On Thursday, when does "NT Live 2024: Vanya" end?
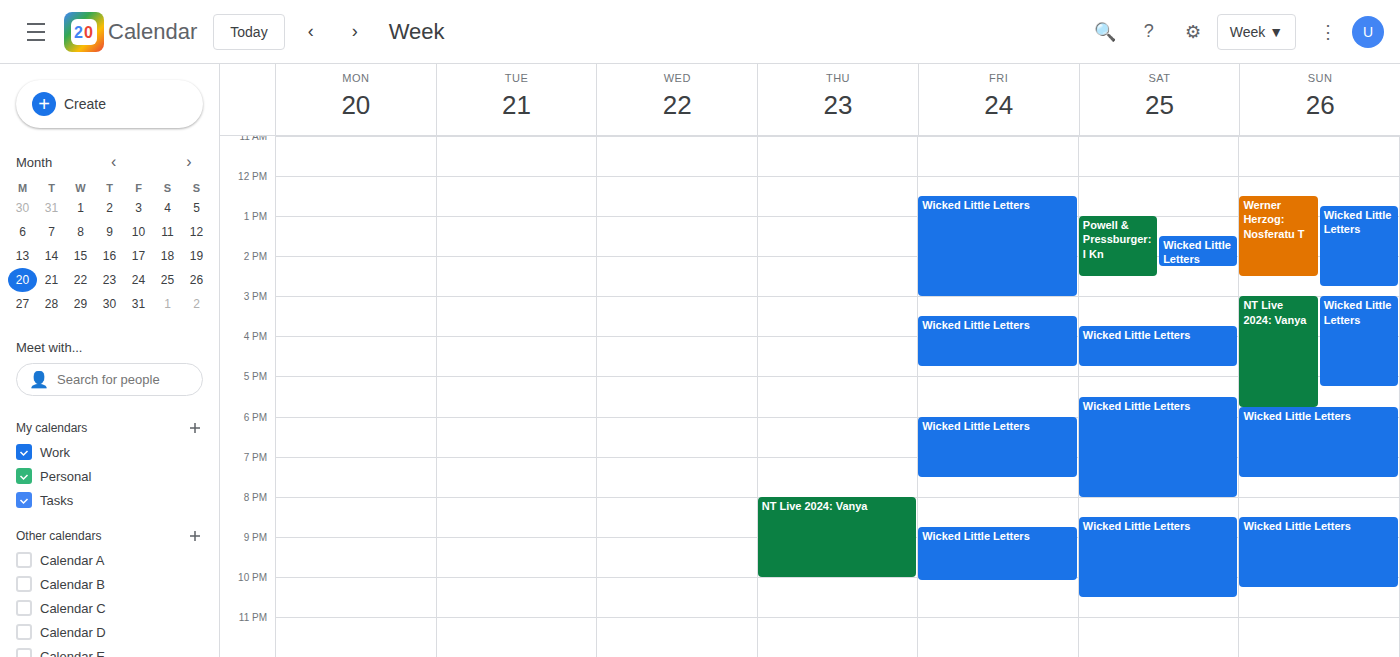
10:00 PM